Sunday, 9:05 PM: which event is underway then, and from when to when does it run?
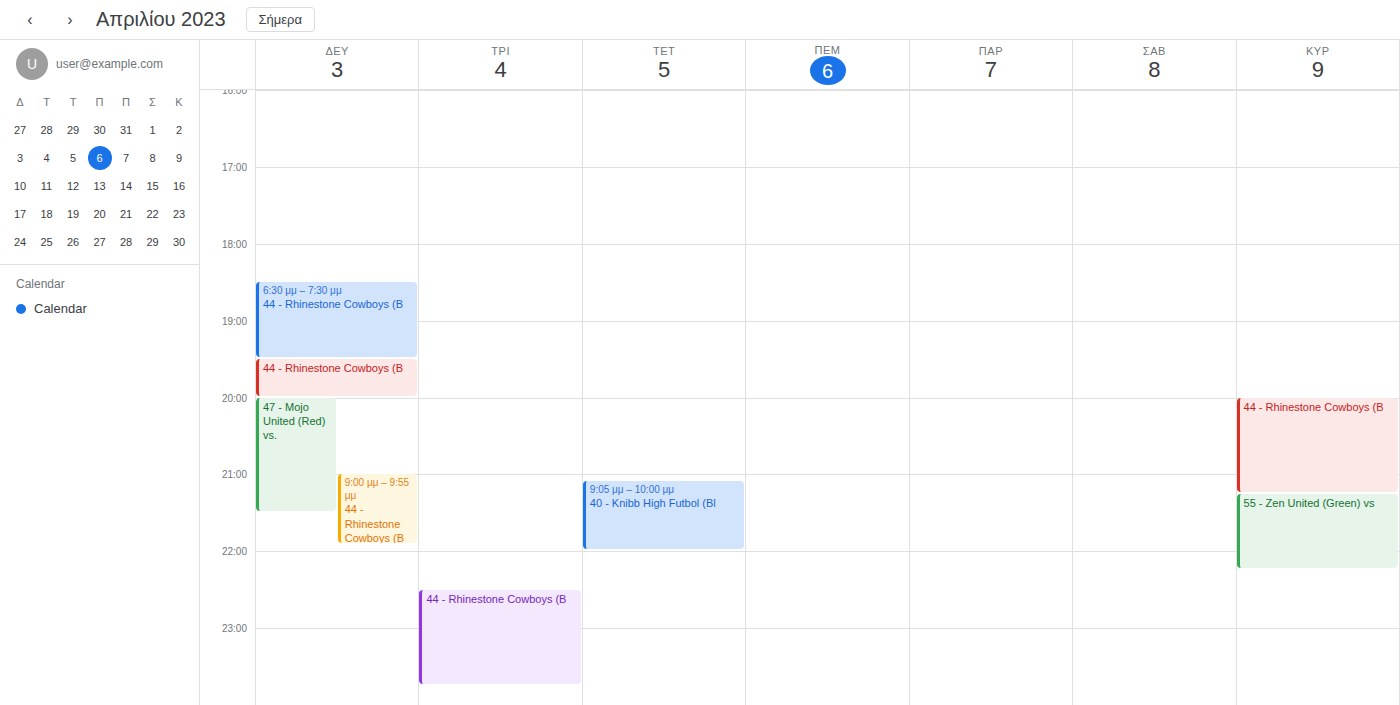
"44 - Rhinestone Cowboys (B", 8:00 PM to 9:15 PM